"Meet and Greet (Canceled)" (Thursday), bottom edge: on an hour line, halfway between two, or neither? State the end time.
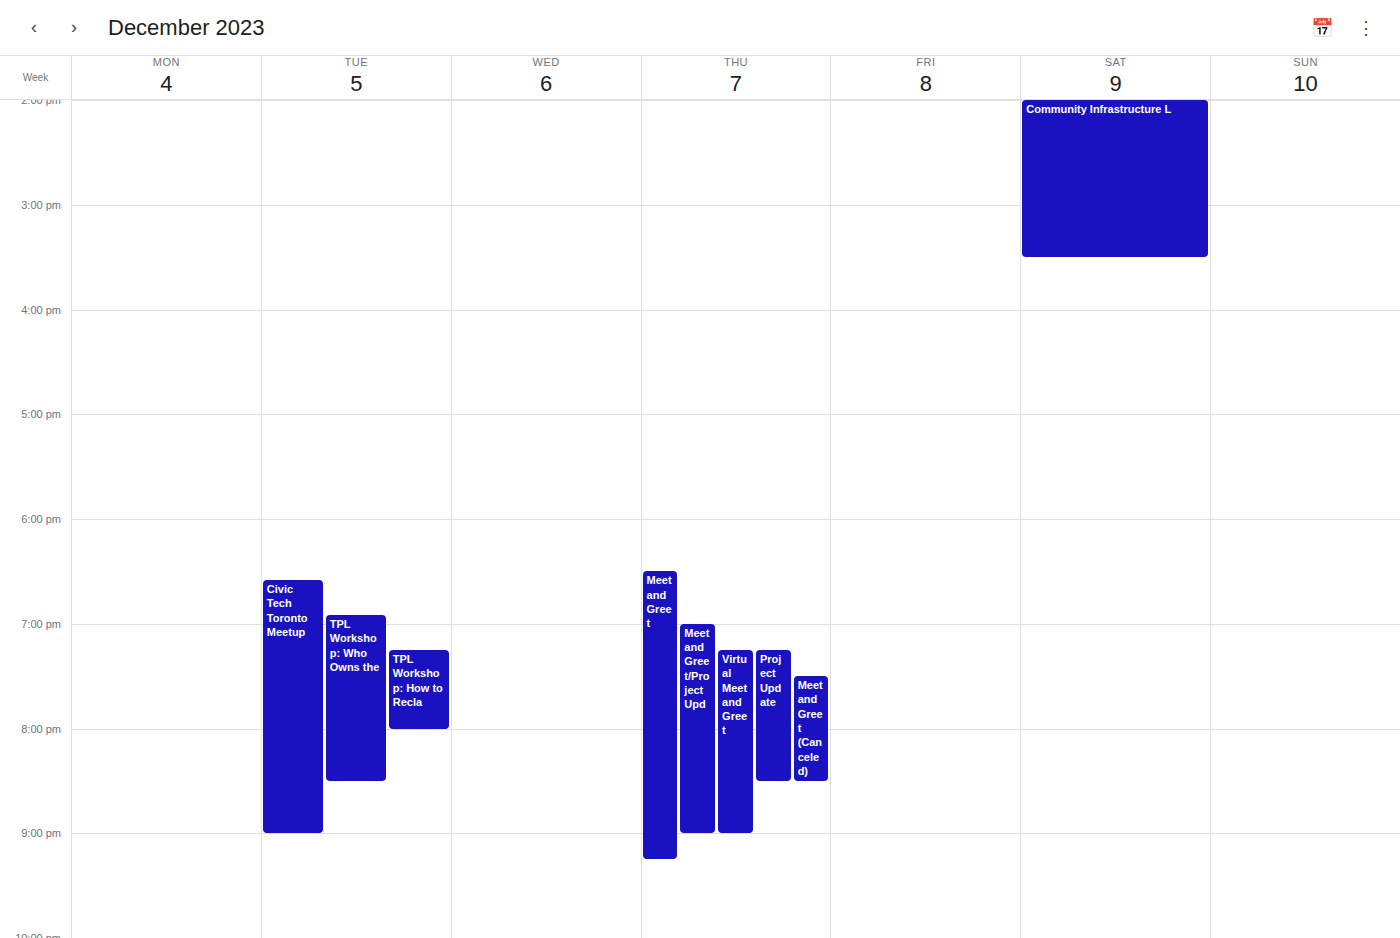
8:30 PM -- halfway between the 8 PM and 9 PM lines.